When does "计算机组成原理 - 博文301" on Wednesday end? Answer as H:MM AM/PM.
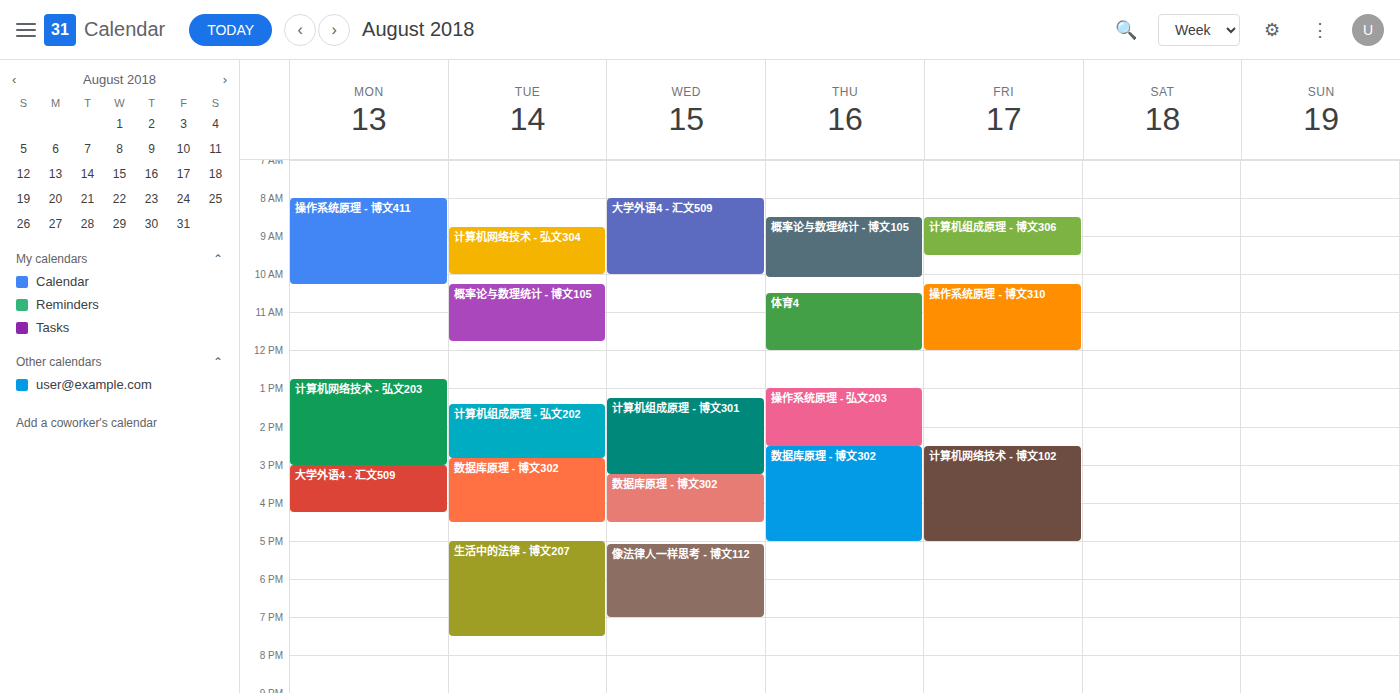
3:15 PM